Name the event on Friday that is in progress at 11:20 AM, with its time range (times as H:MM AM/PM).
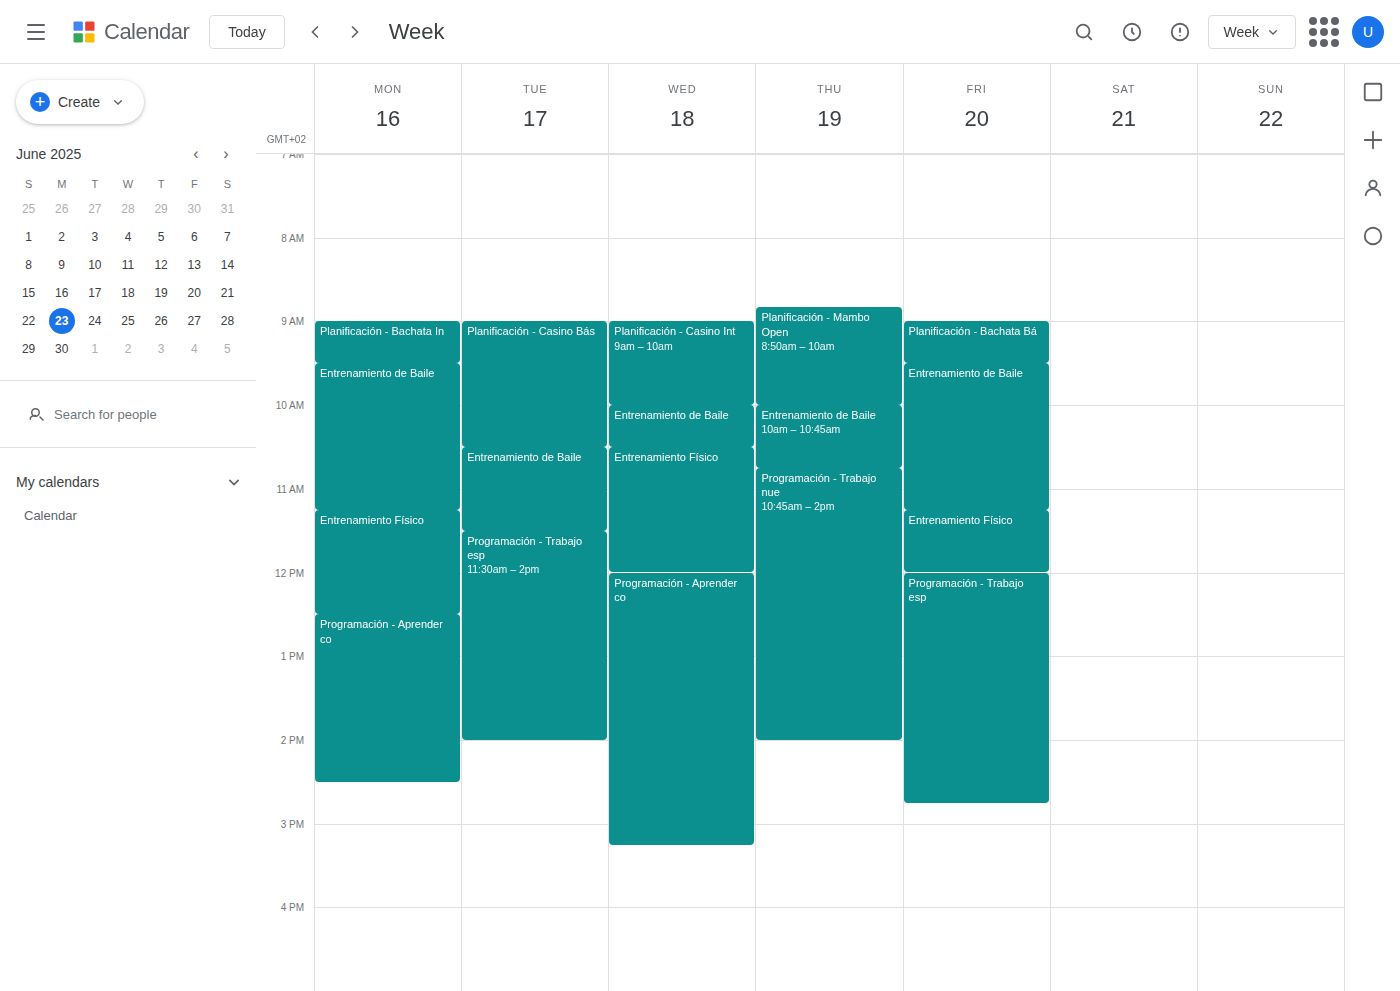
"Entrenamiento Físico", 11:15 AM to 12:00 PM